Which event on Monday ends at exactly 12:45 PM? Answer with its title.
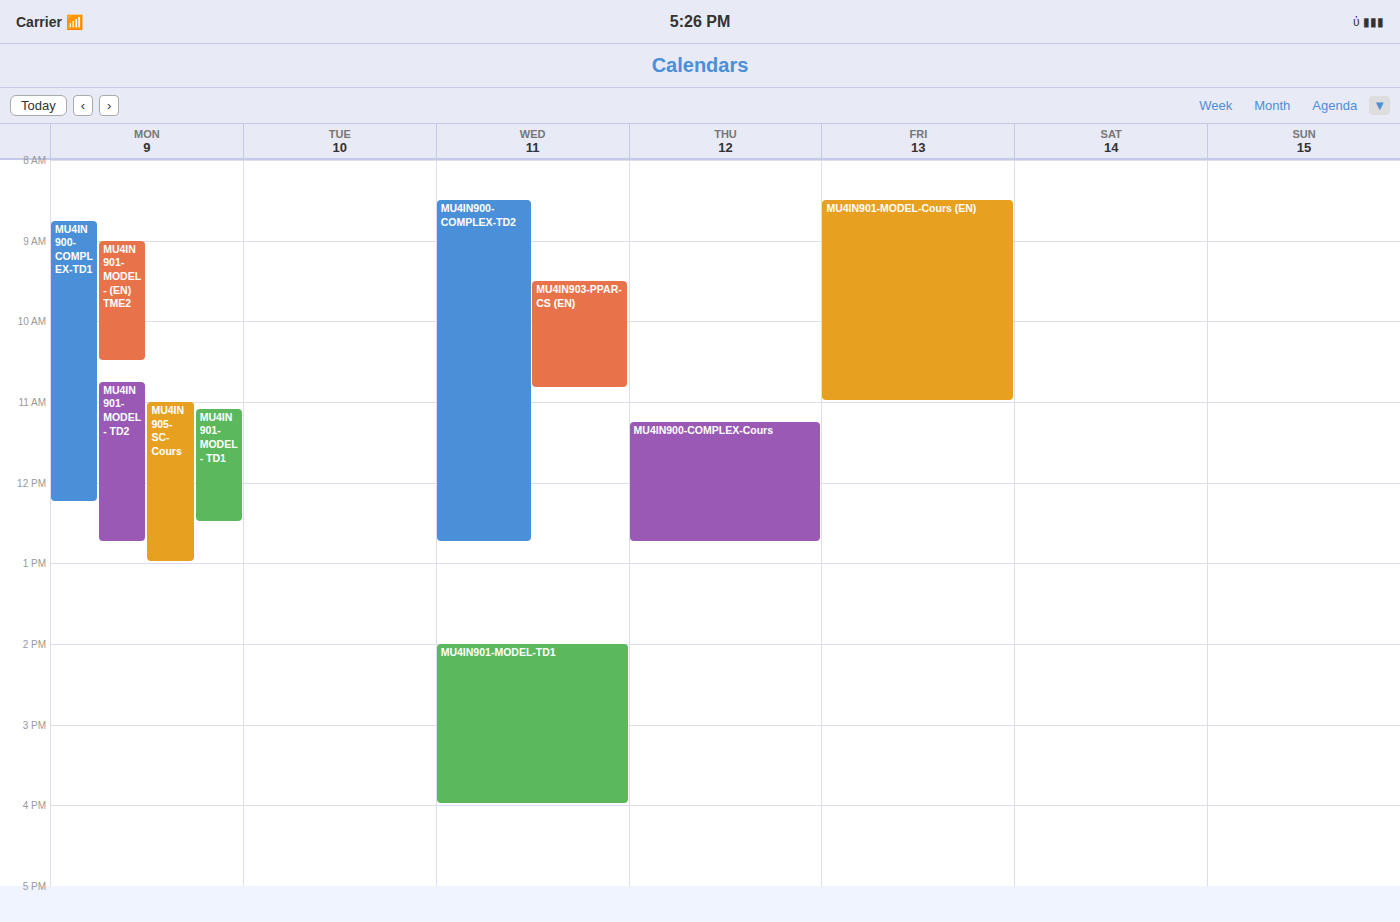
"MU4IN901-MODEL- TD2"